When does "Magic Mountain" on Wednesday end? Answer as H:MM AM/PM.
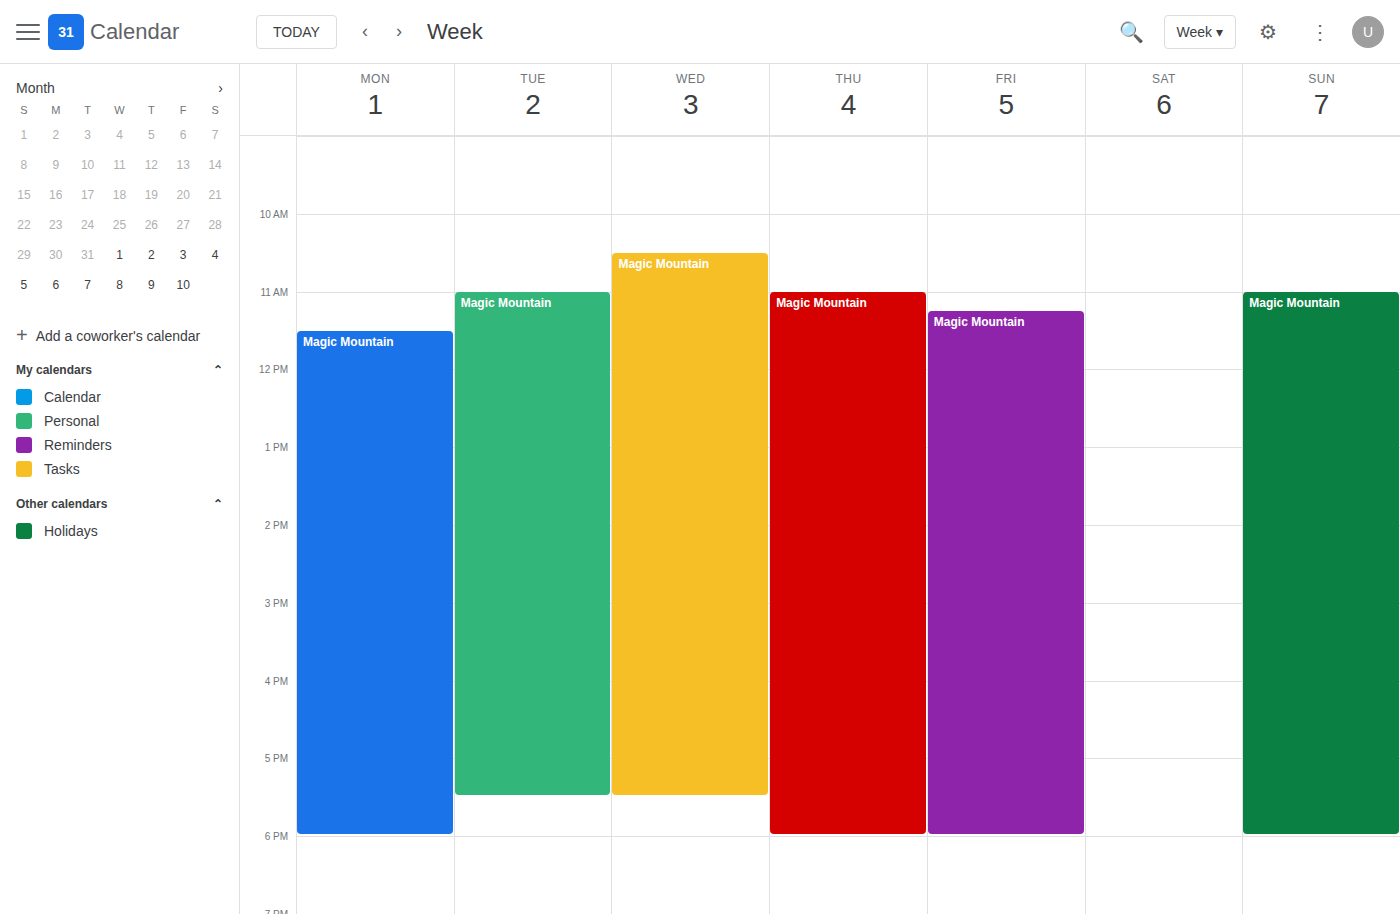
5:30 PM